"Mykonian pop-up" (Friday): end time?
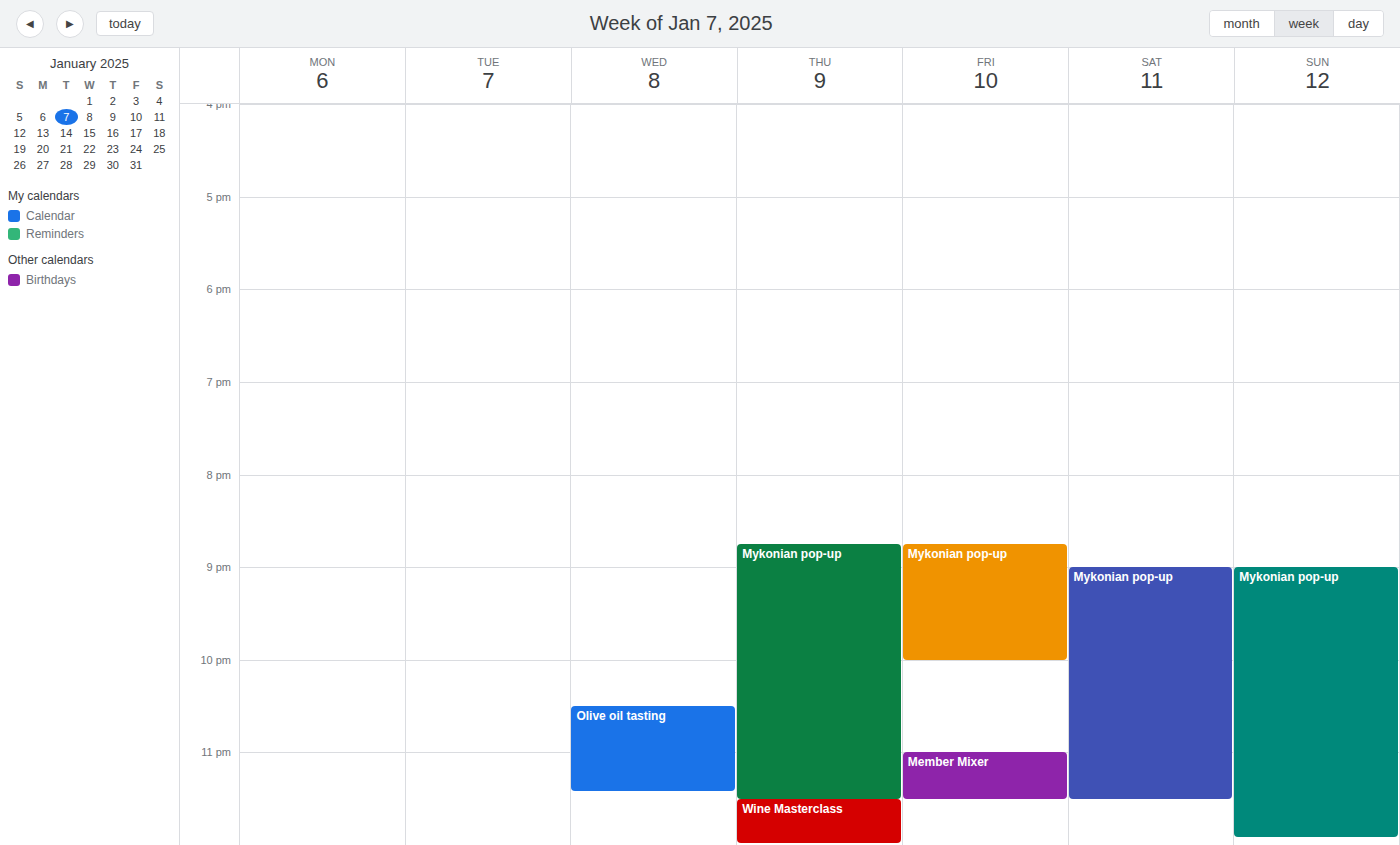
22:00